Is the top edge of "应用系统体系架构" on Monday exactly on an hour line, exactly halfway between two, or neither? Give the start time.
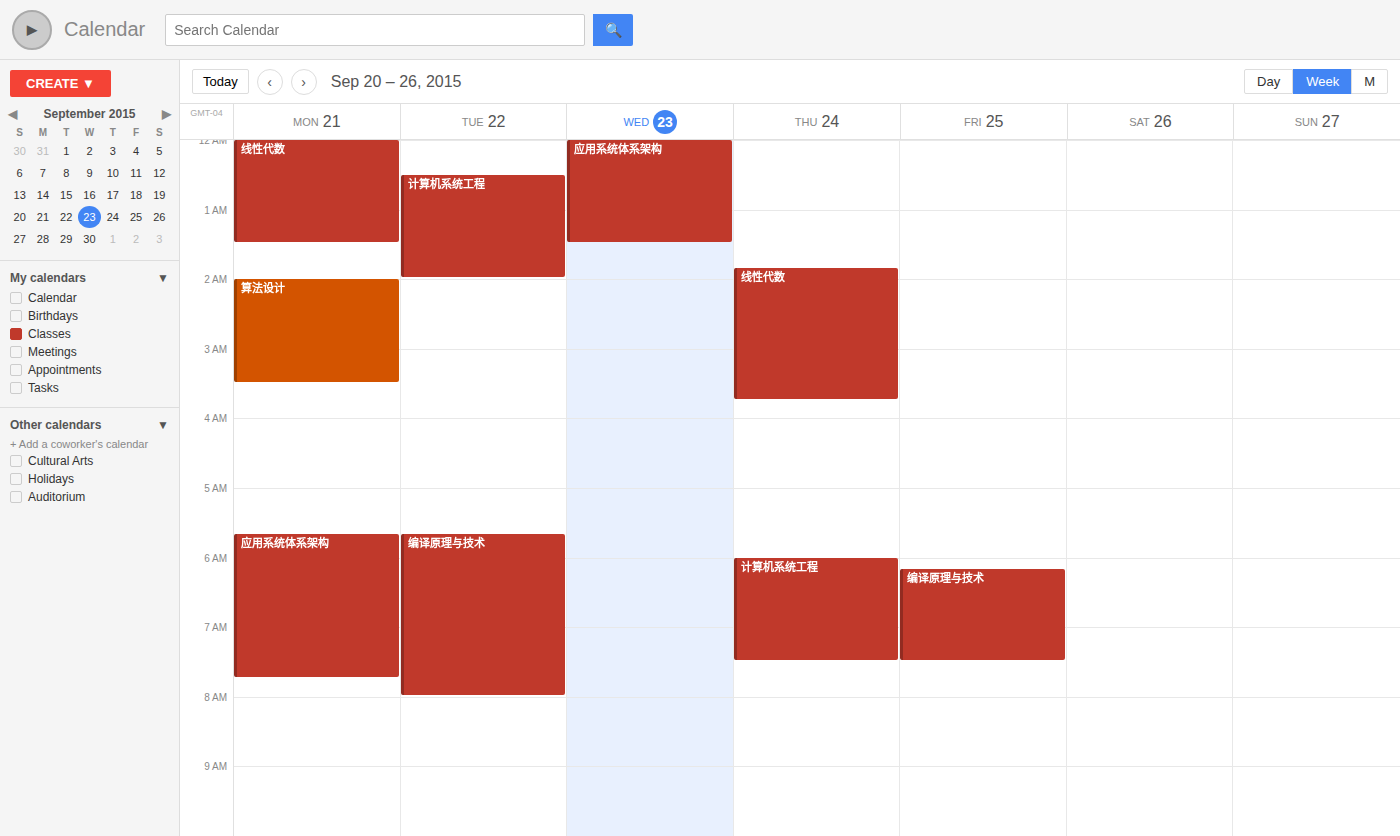
5:40 AM -- neither: 40 minutes below the 5 AM line and 20 minutes above the 6 AM line.